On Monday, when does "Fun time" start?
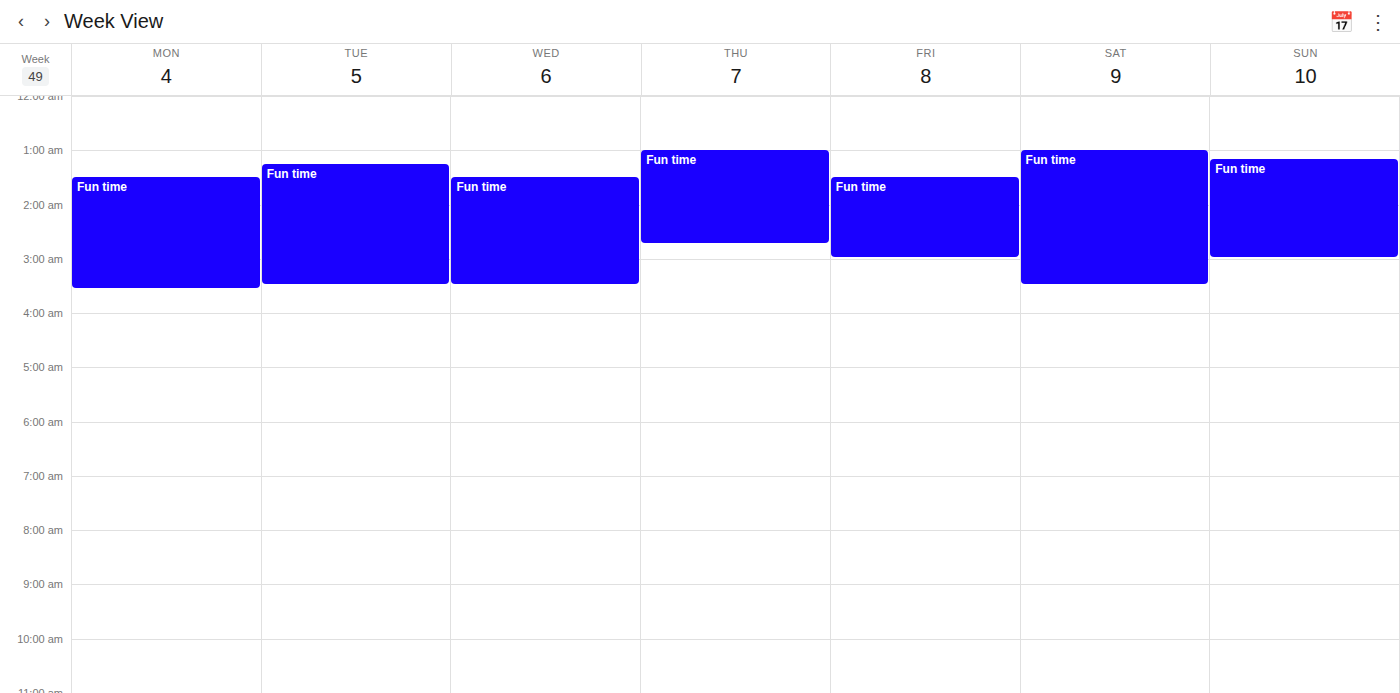
01:30